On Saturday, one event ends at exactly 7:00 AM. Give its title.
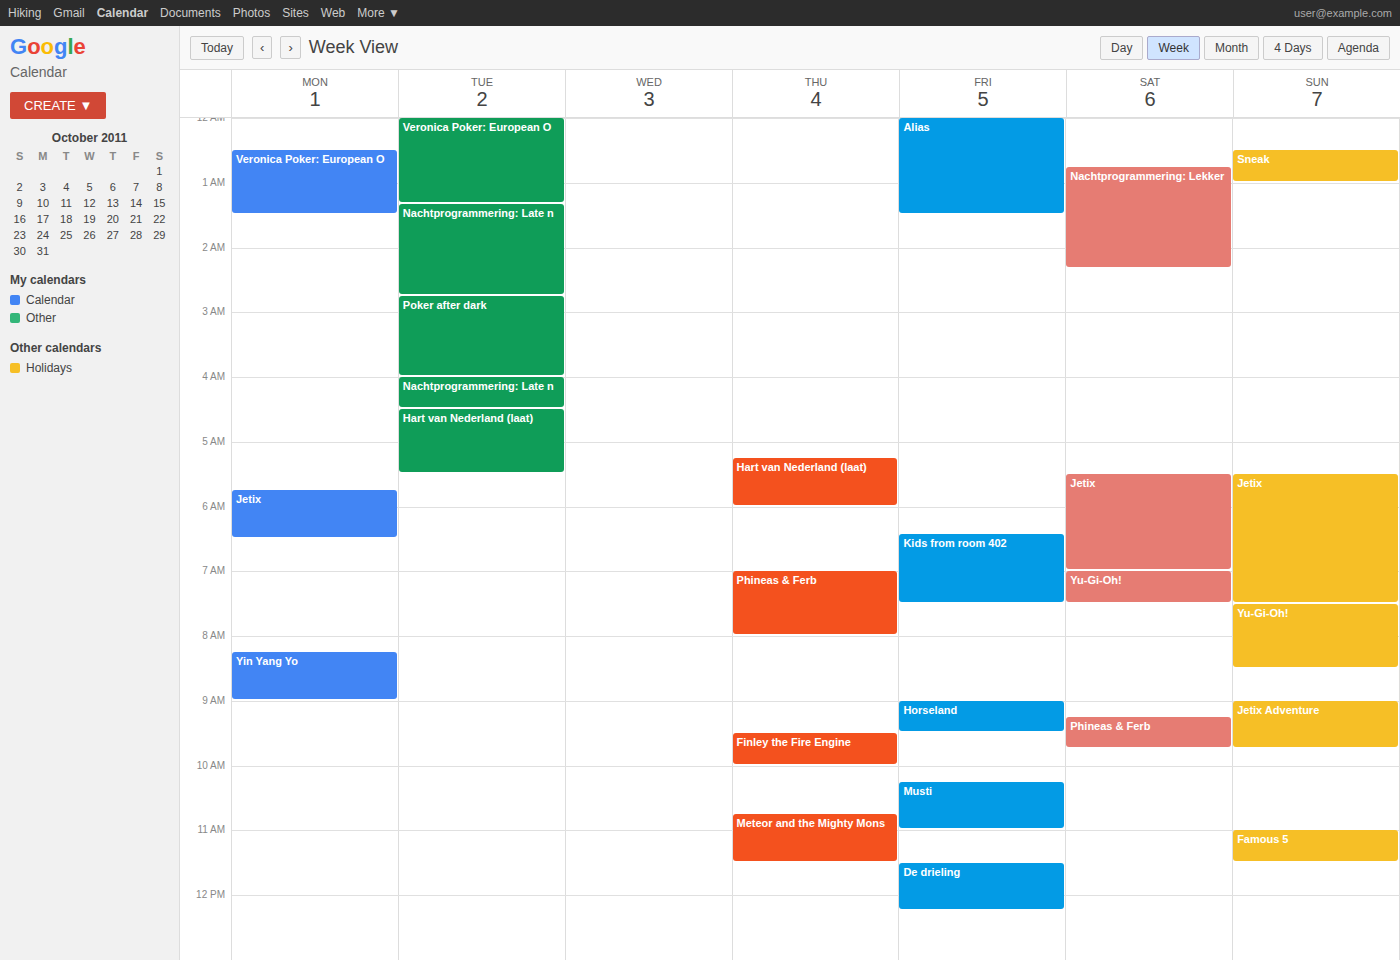
"Jetix"